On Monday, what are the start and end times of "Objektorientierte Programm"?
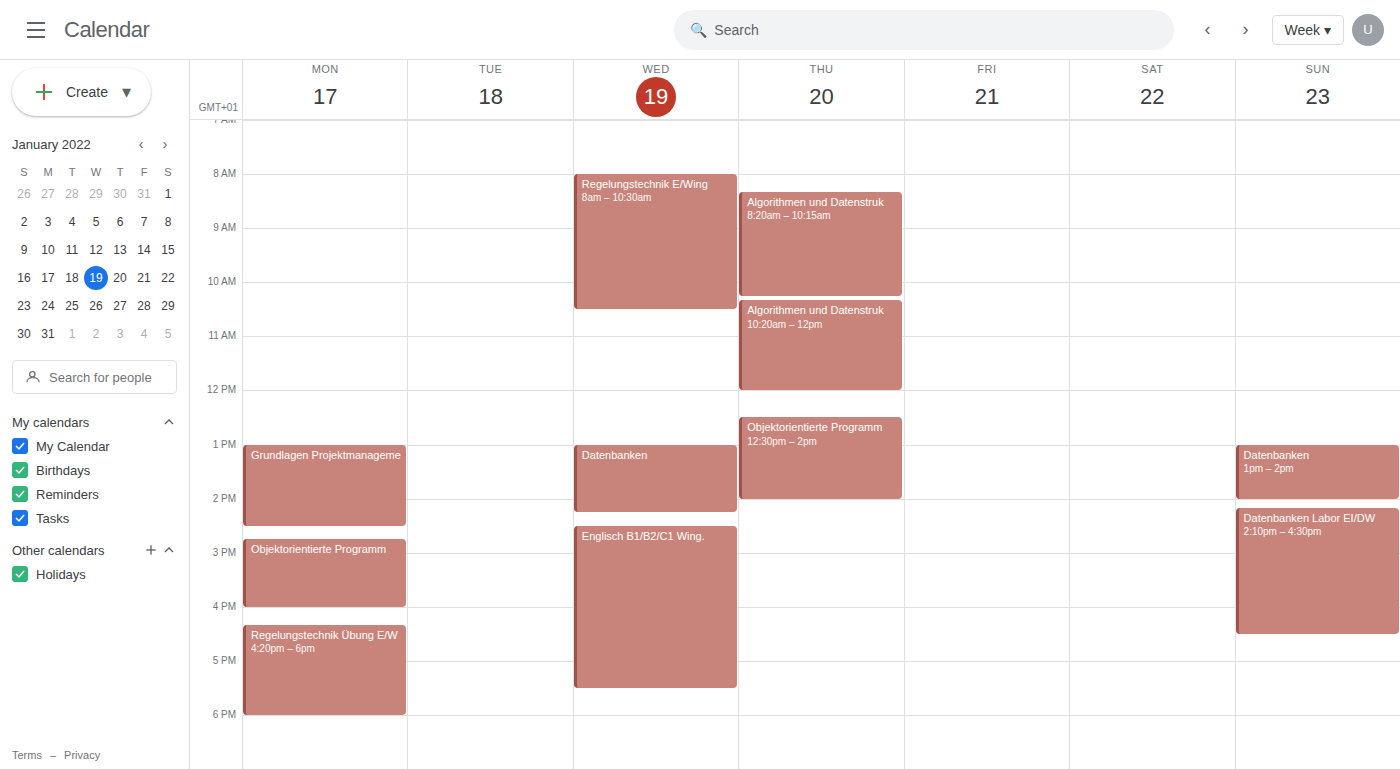
2:45 PM to 4:00 PM